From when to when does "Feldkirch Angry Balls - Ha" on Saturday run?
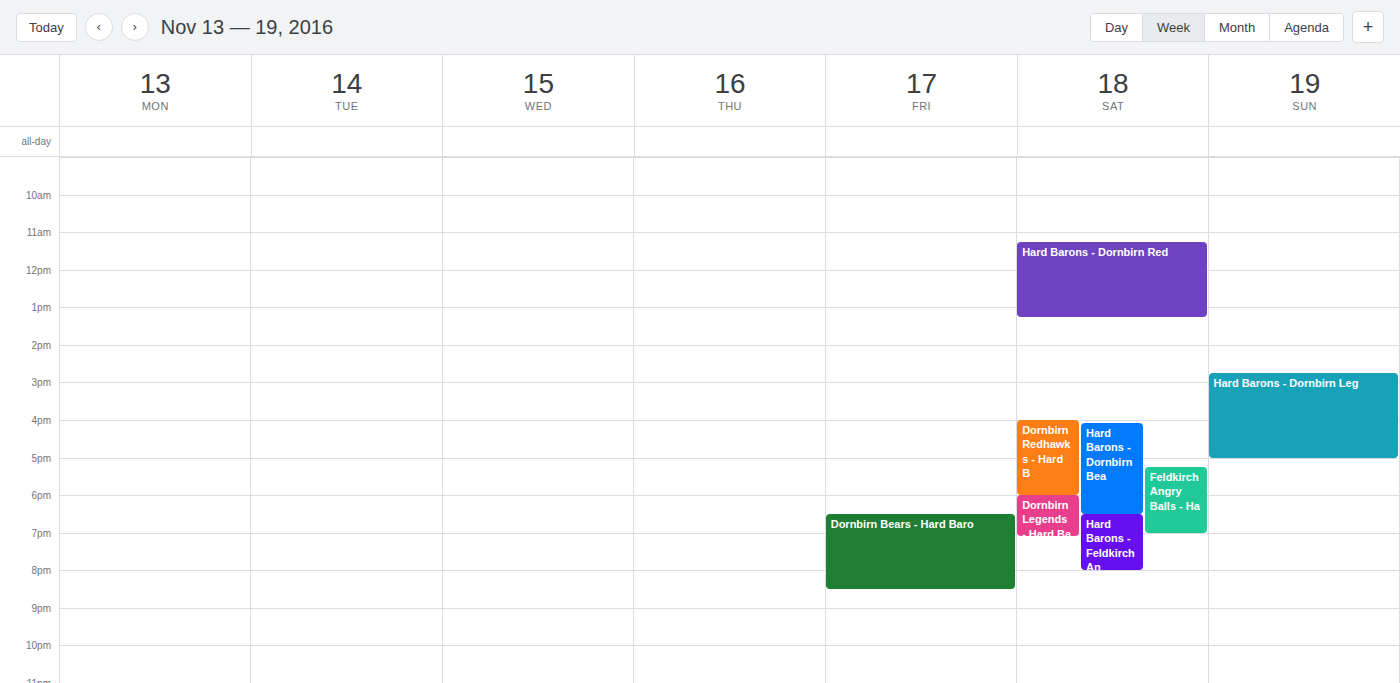
5:15 PM to 7:00 PM